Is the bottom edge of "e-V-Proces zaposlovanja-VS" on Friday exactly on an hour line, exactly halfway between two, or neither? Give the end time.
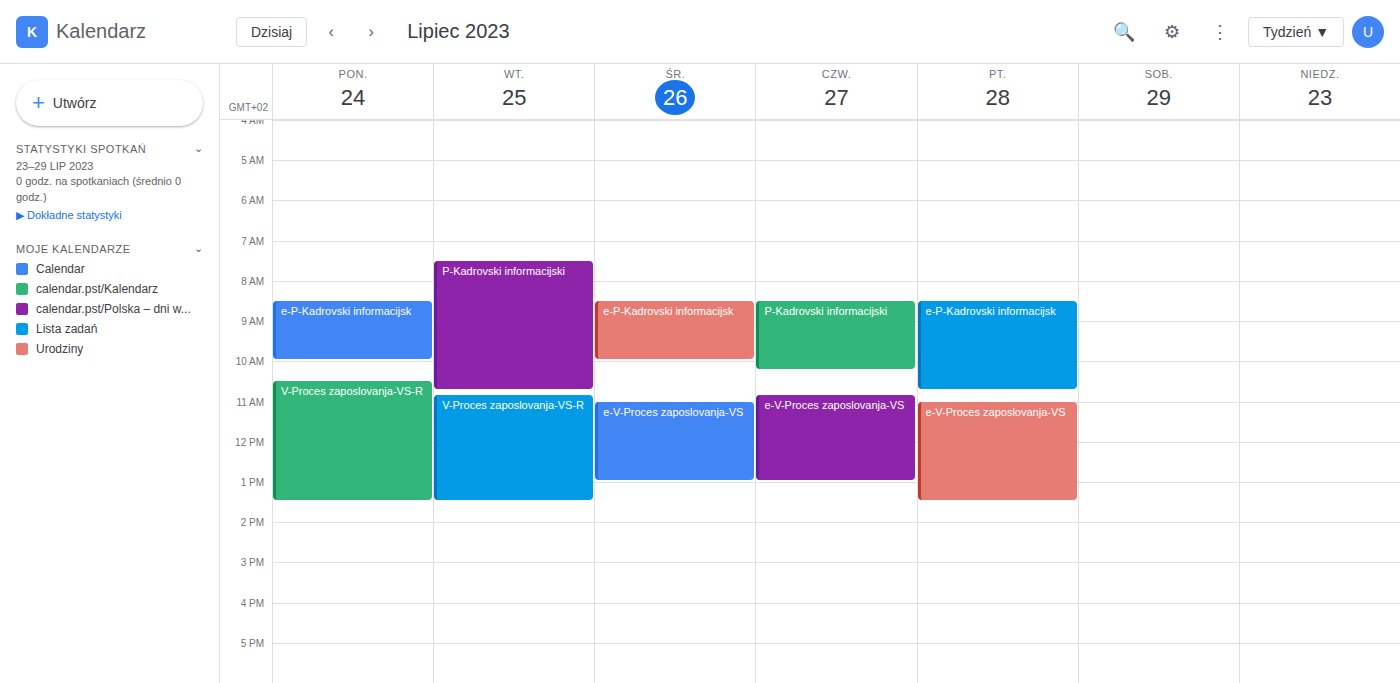
1:30 PM -- halfway between the 1 PM and 2 PM lines.